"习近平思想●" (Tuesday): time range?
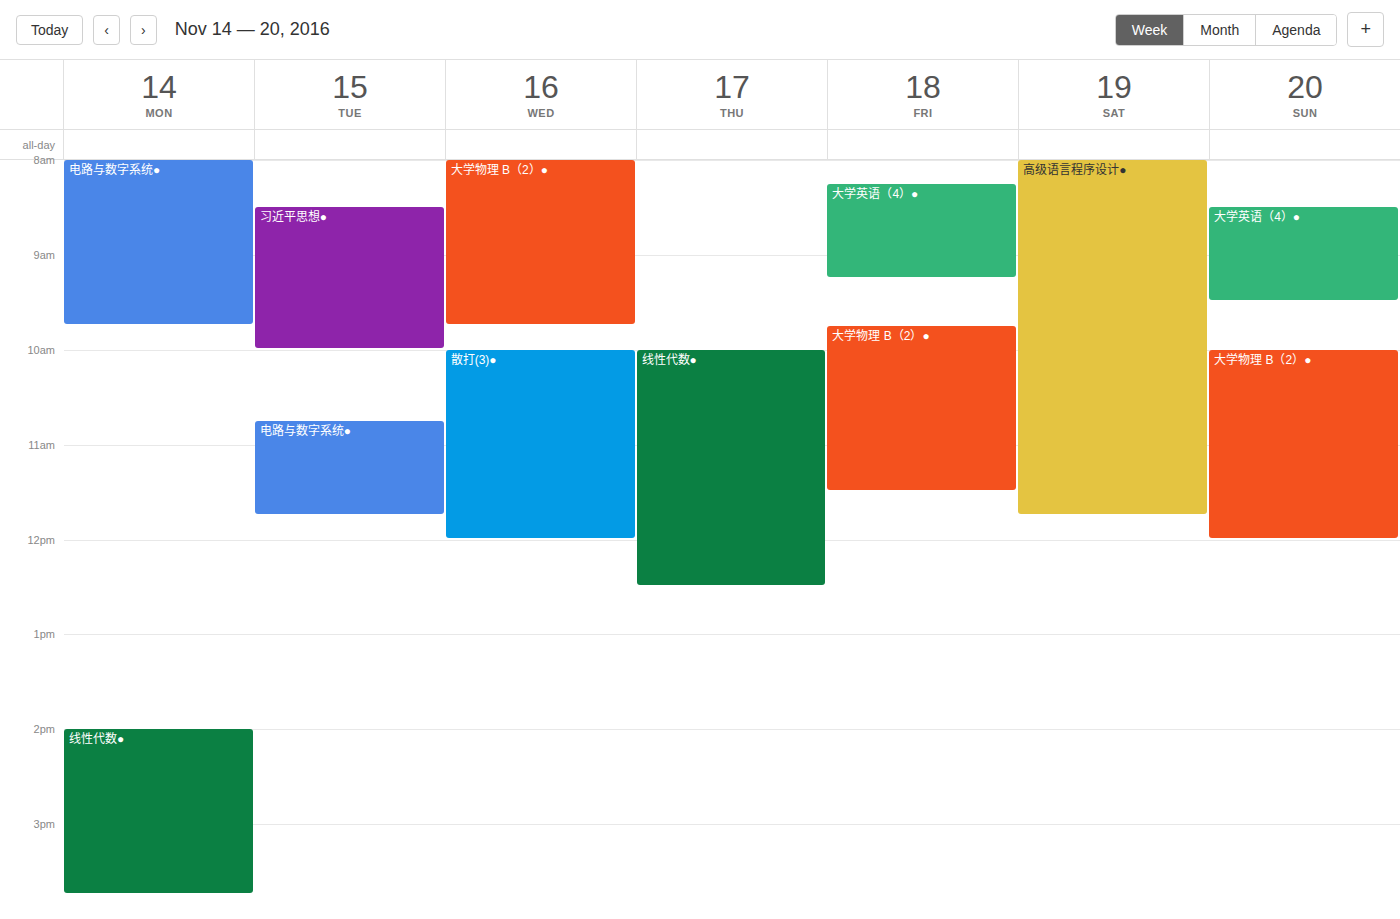
8:30 AM to 10:00 AM